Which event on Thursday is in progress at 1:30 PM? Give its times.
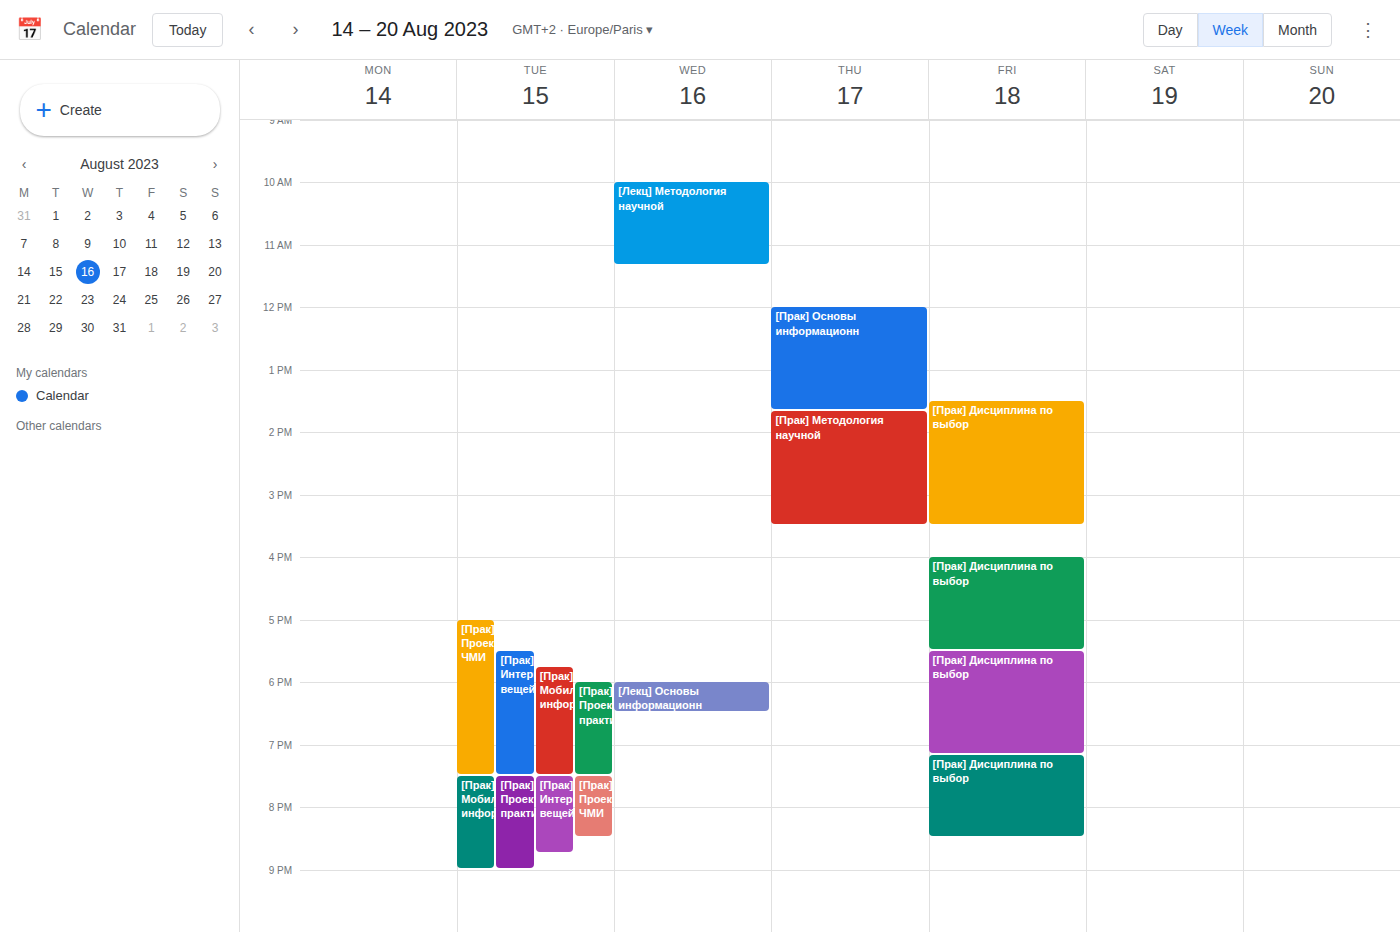
"[Прак] Основы информационн", 12:00 PM to 1:40 PM